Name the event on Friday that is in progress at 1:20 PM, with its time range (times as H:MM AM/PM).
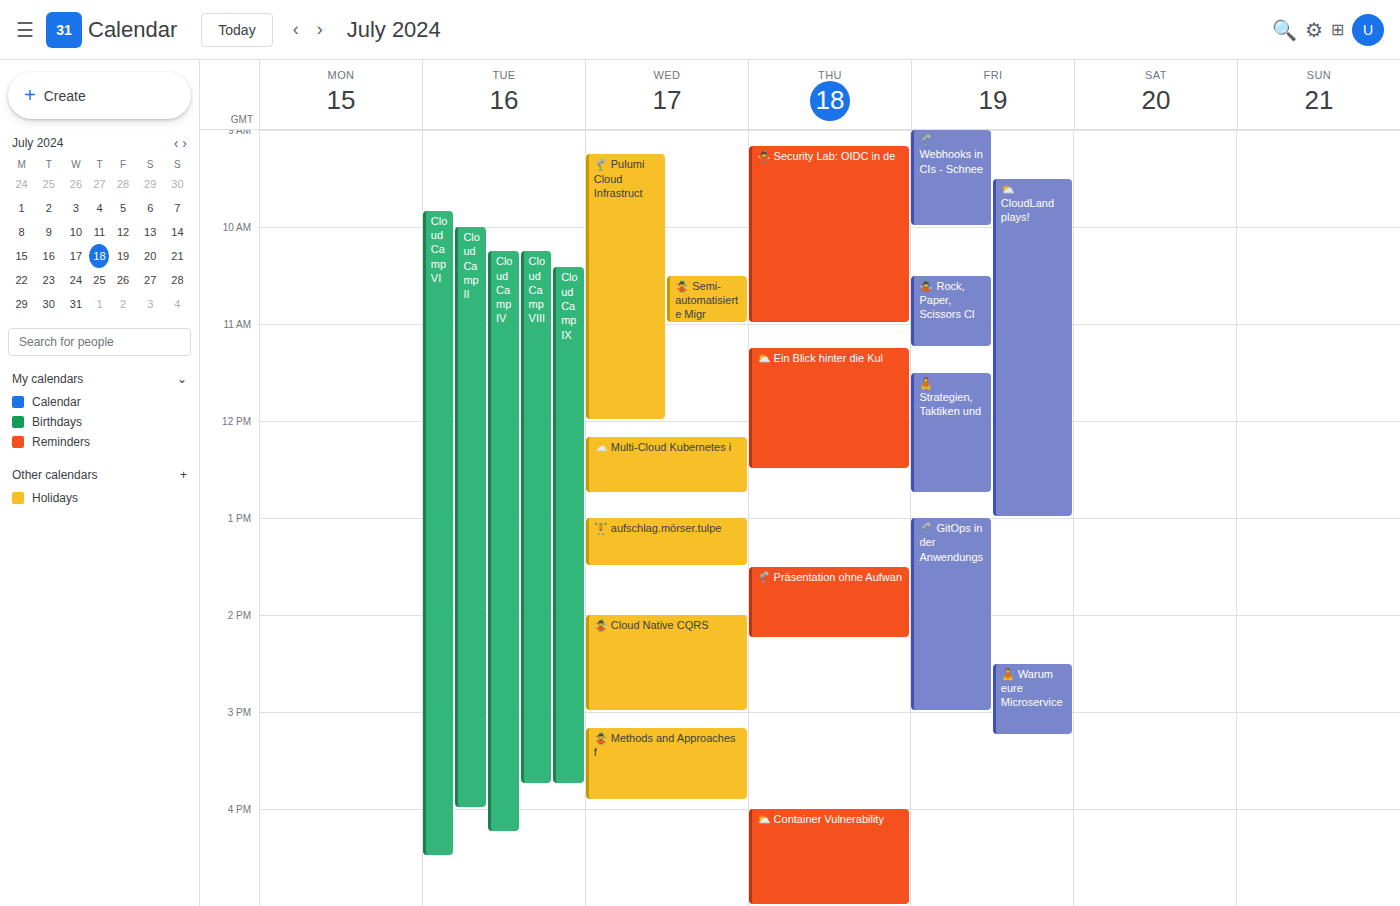
"🦿 GitOps in der Anwendungs", 1:00 PM to 3:00 PM